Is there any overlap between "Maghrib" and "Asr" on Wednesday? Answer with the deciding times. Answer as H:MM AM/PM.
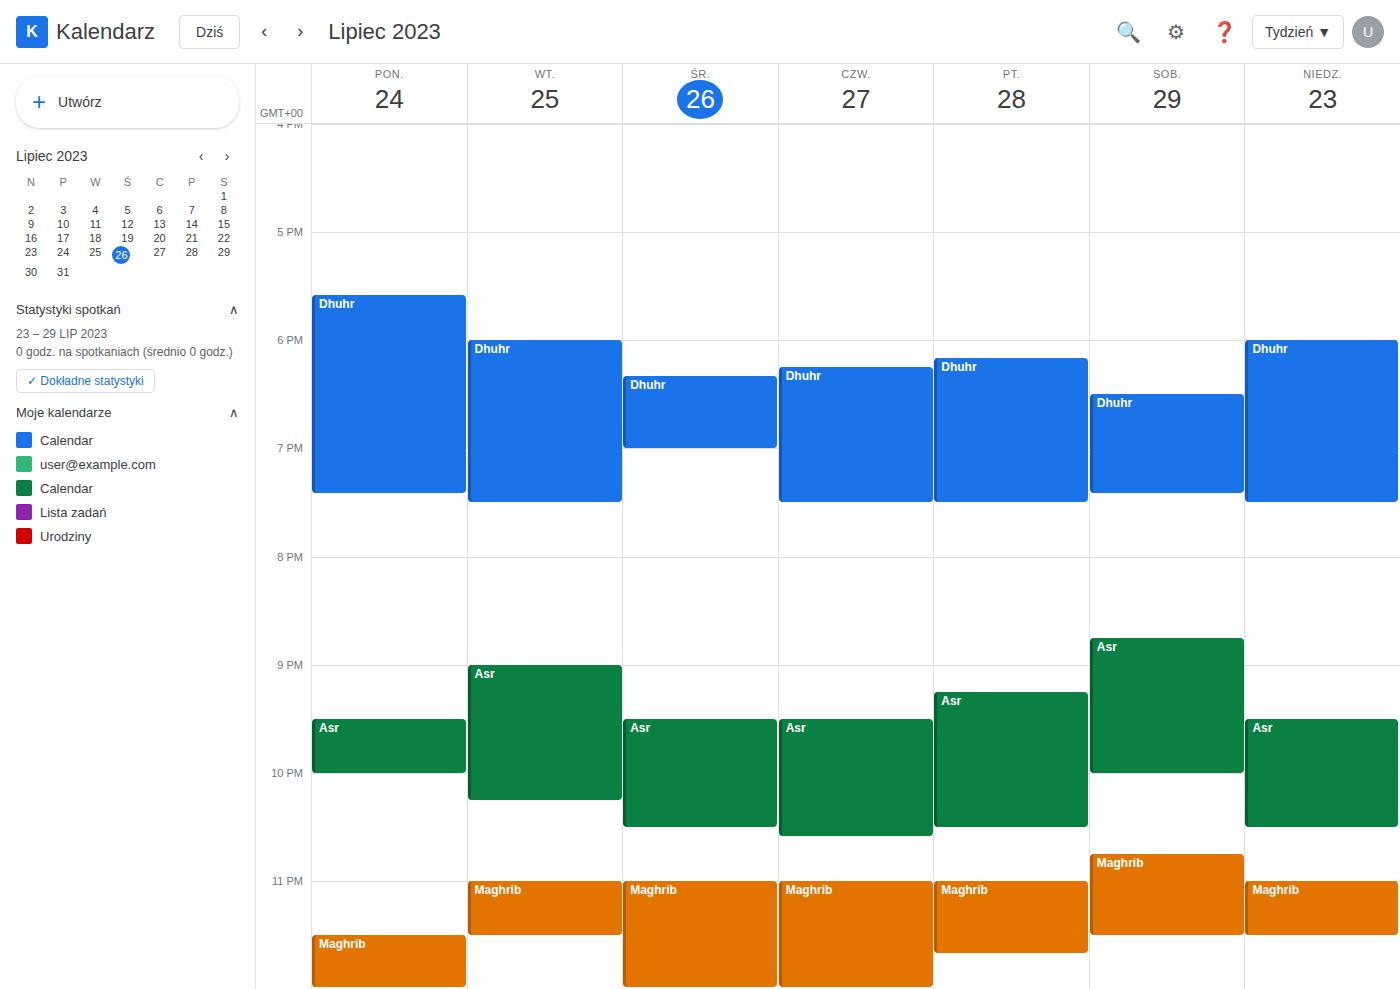
"Asr" ends at 10:30 PM and "Maghrib" starts at 11:00 PM -- no overlap.